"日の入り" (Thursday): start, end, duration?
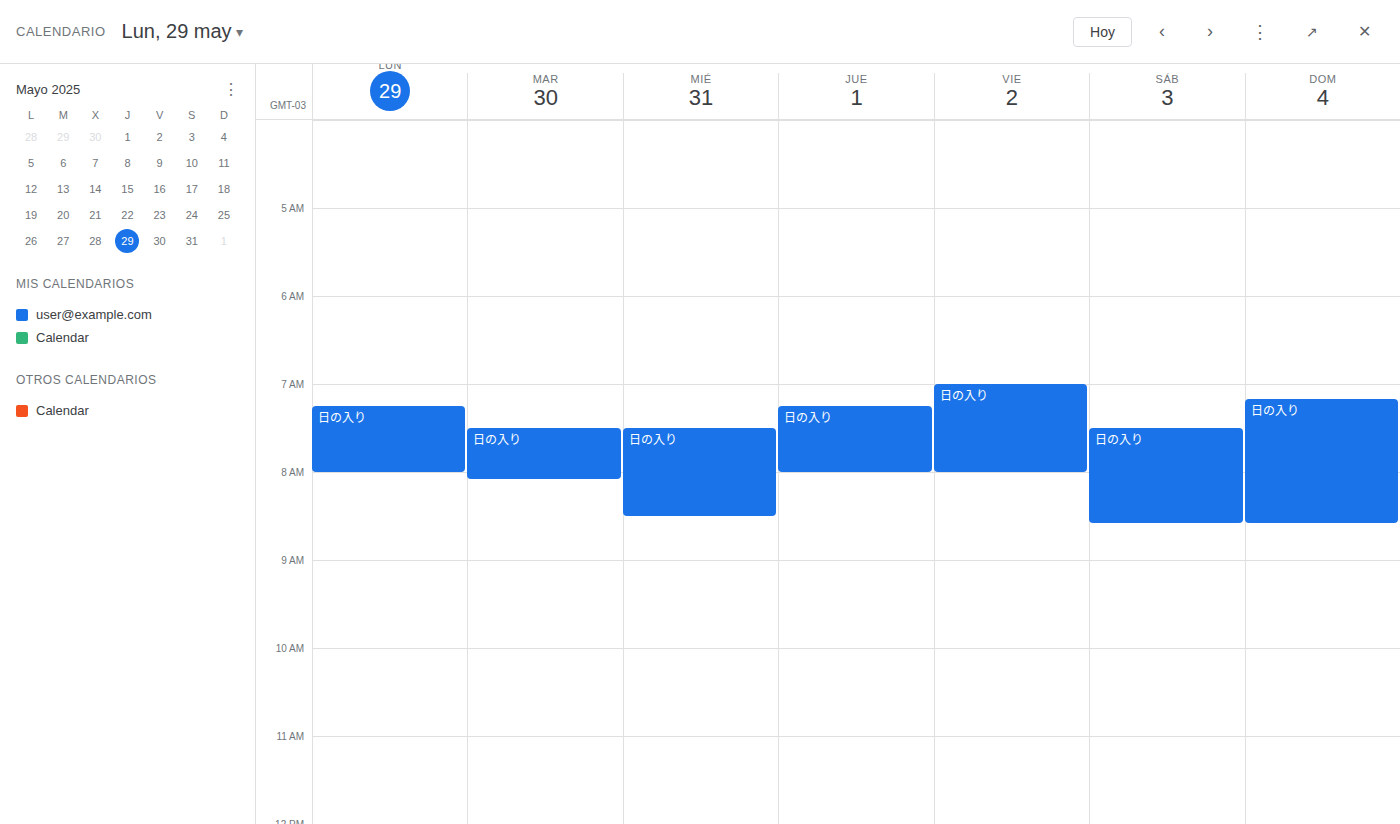
7:15 AM to 8:00 AM, 45 minutes